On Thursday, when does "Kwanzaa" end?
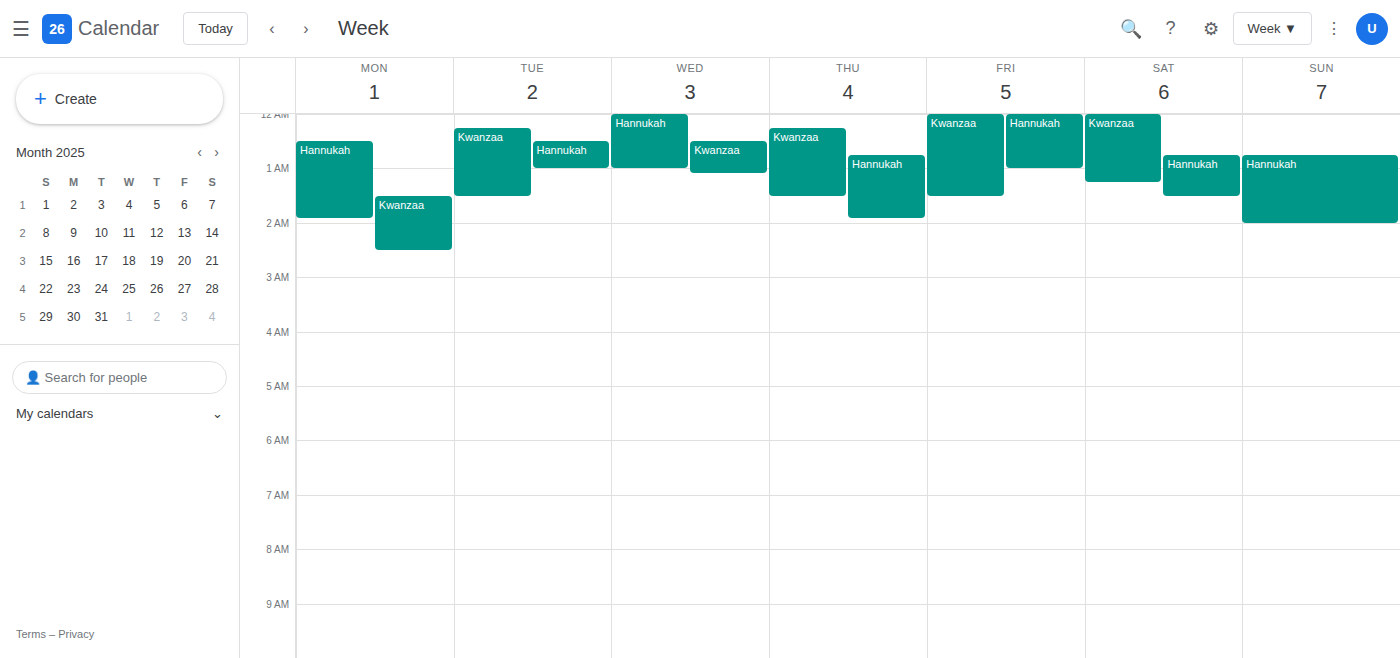
1:30 AM